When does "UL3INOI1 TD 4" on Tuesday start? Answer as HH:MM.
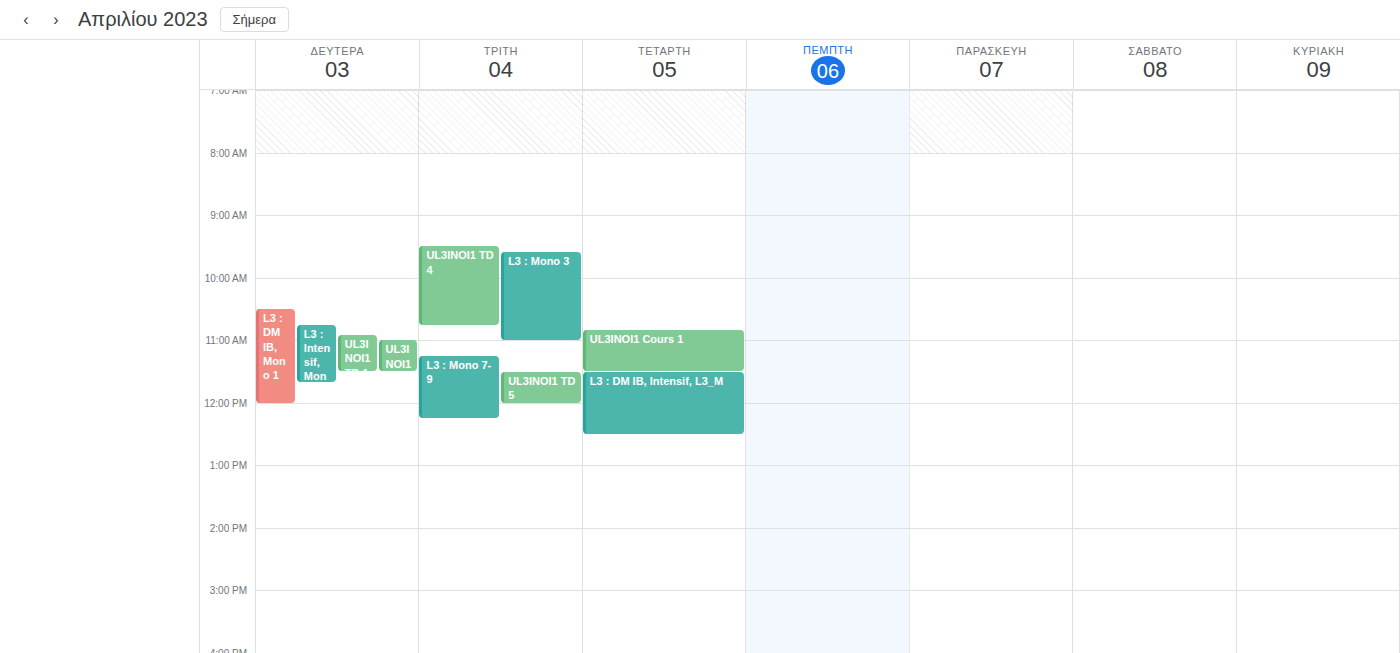
09:30